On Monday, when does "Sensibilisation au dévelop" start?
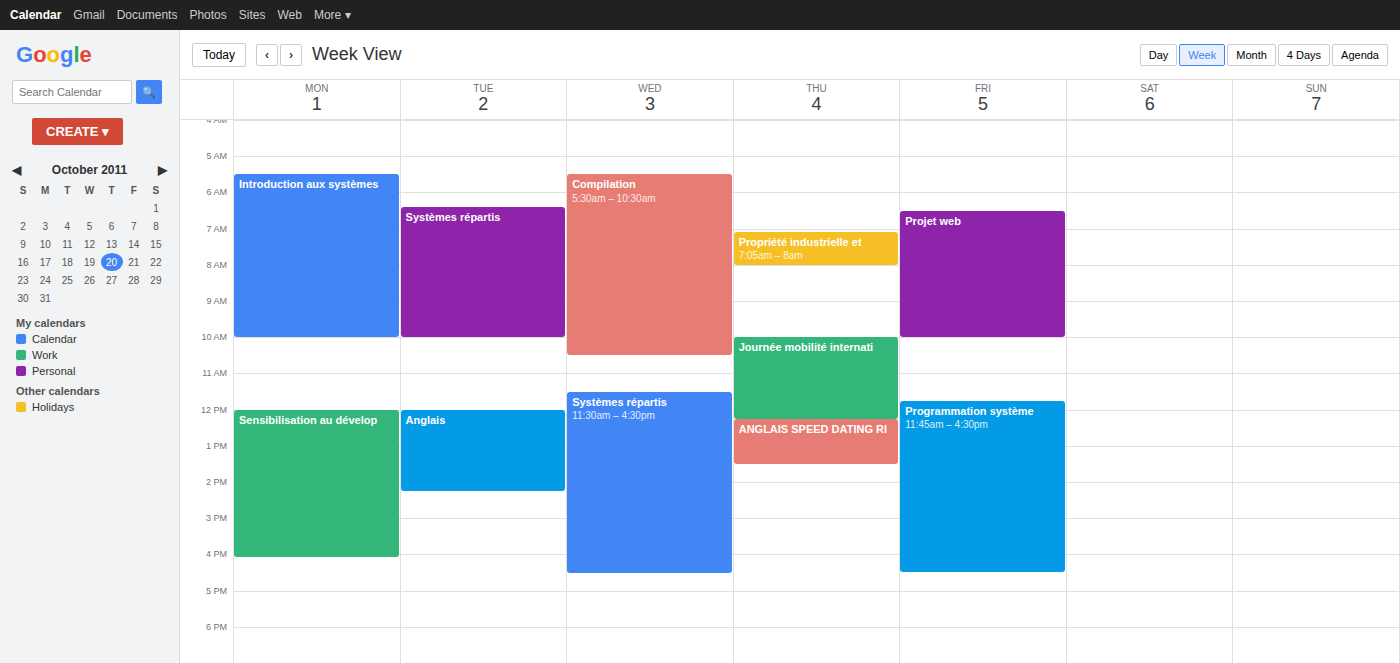
12:00